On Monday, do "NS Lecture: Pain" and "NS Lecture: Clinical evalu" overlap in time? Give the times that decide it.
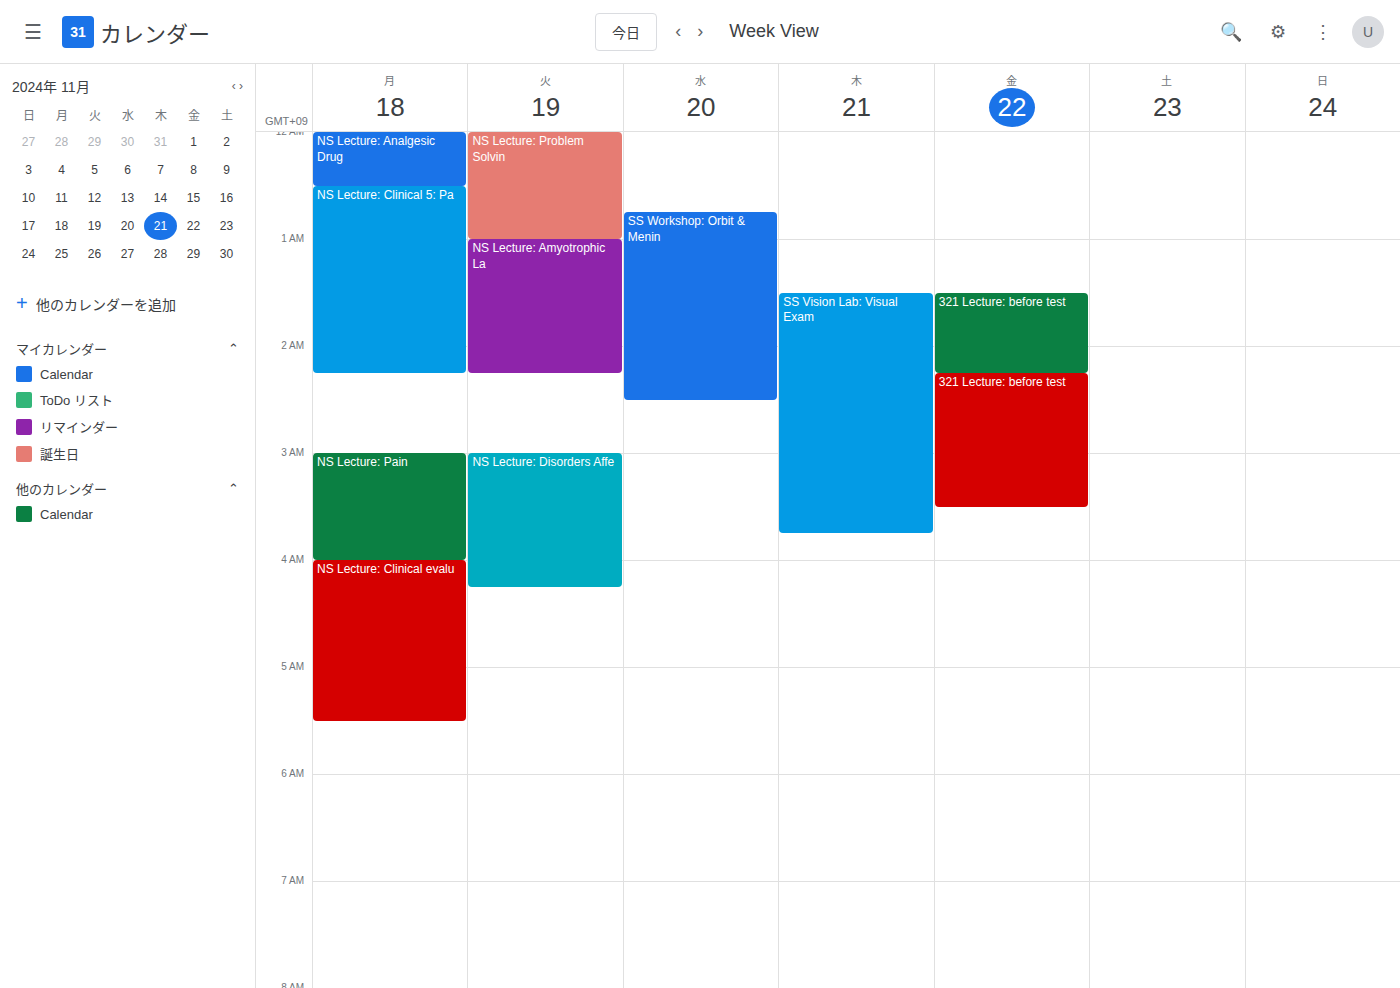
"NS Lecture: Pain" ends at 4:00 AM, exactly when "NS Lecture: Clinical evalu" starts -- they touch but do not overlap.